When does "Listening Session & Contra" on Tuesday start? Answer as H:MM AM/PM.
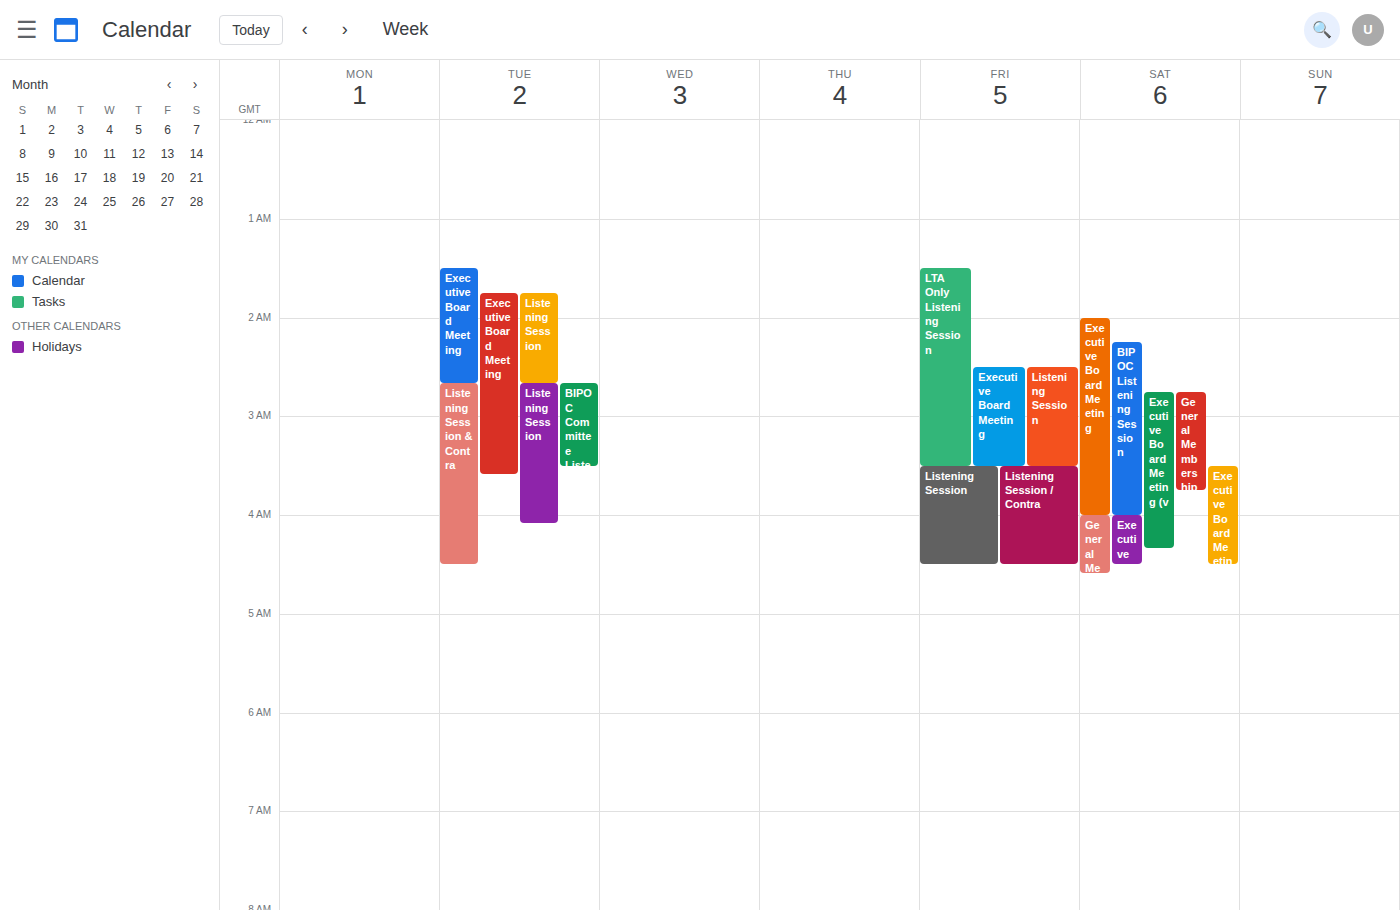
2:40 AM